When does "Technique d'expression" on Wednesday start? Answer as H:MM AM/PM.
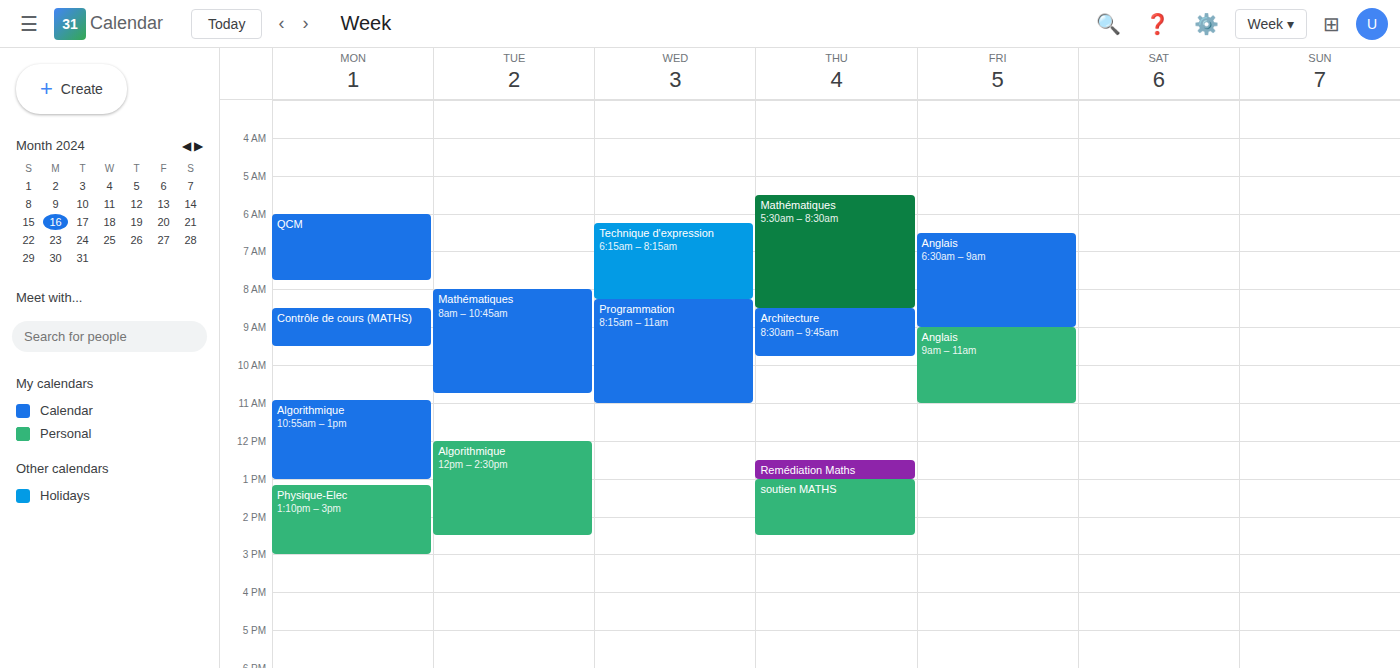
6:15 AM